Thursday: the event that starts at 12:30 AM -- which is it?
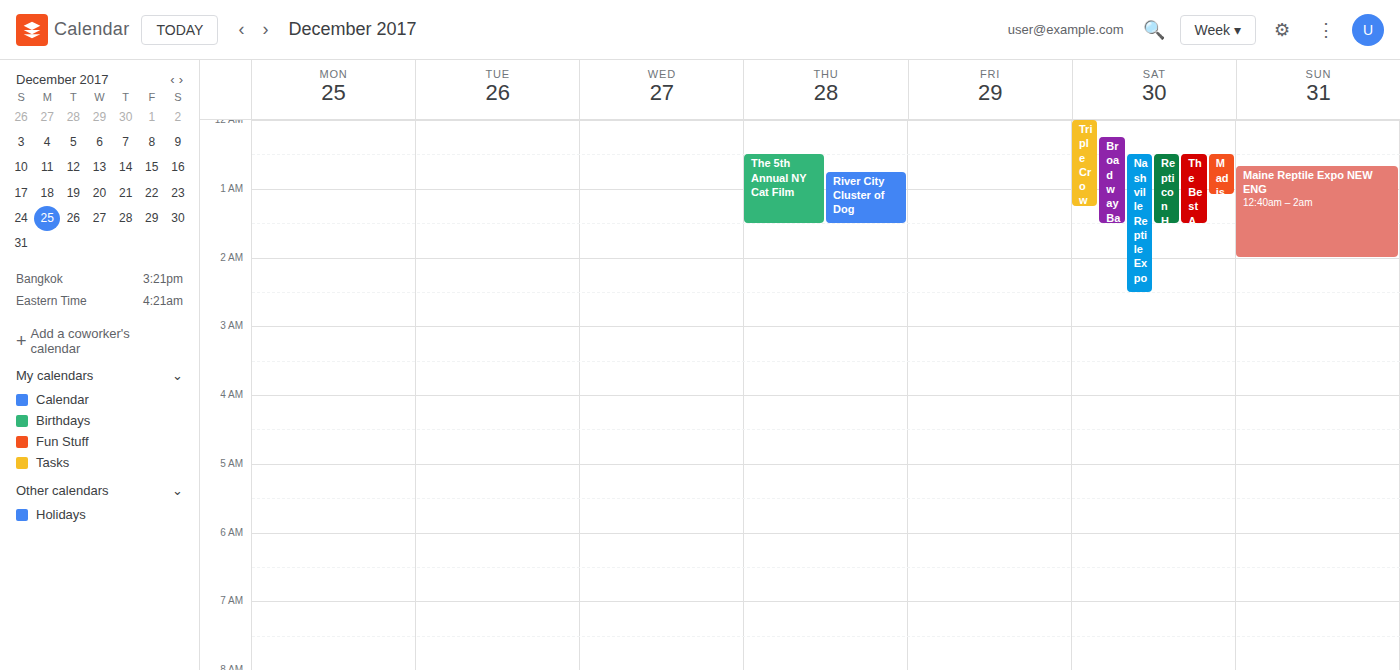
"The 5th Annual NY Cat Film"